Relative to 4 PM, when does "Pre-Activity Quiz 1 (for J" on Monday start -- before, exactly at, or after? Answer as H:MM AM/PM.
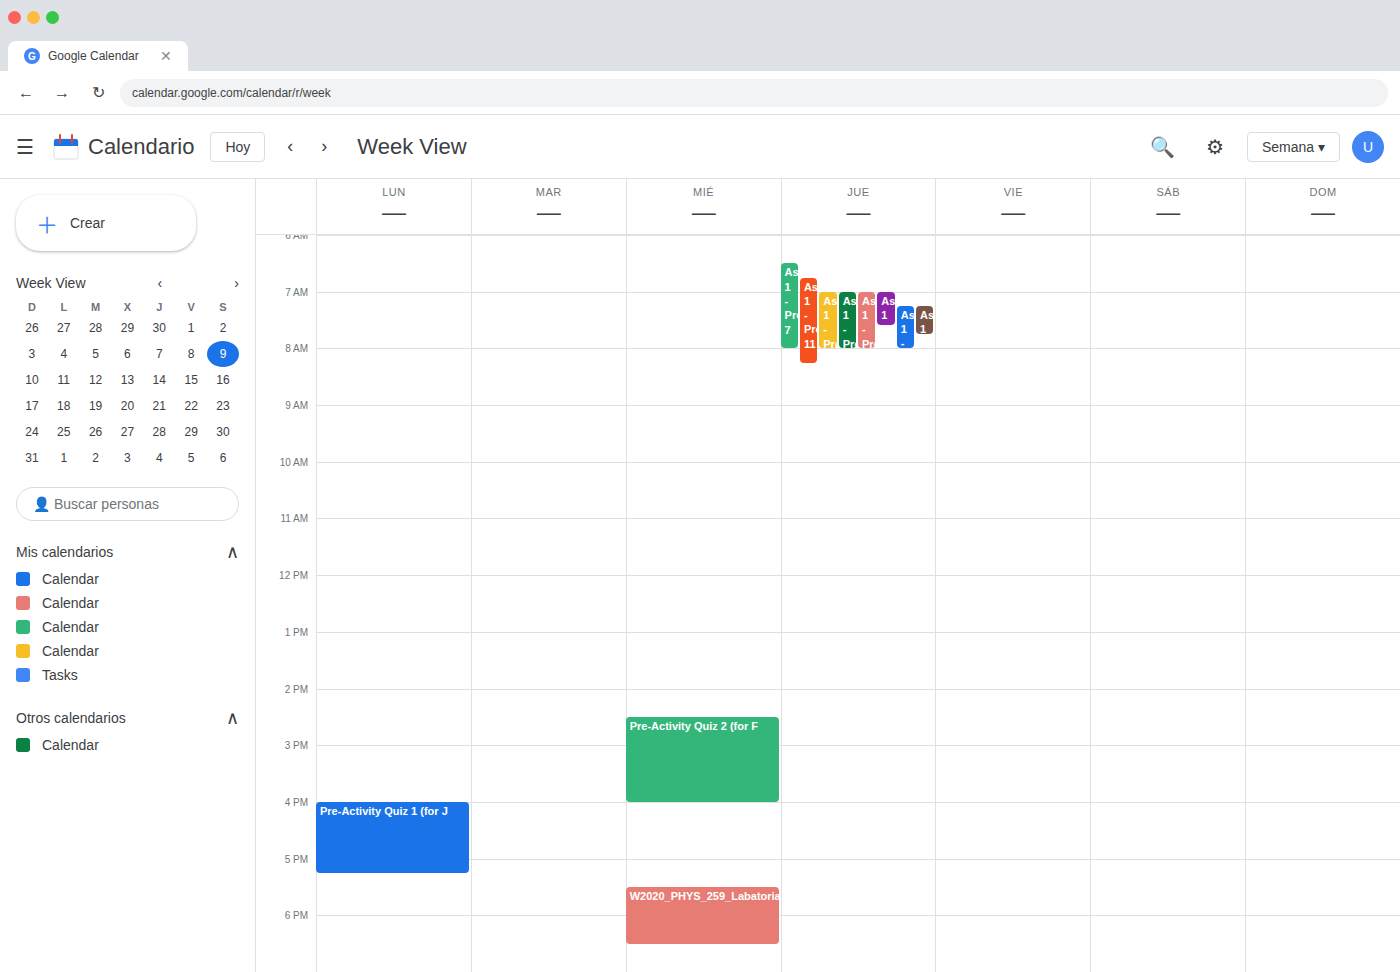
4:00 PM -- exactly at 4 PM, on the 4 PM line.